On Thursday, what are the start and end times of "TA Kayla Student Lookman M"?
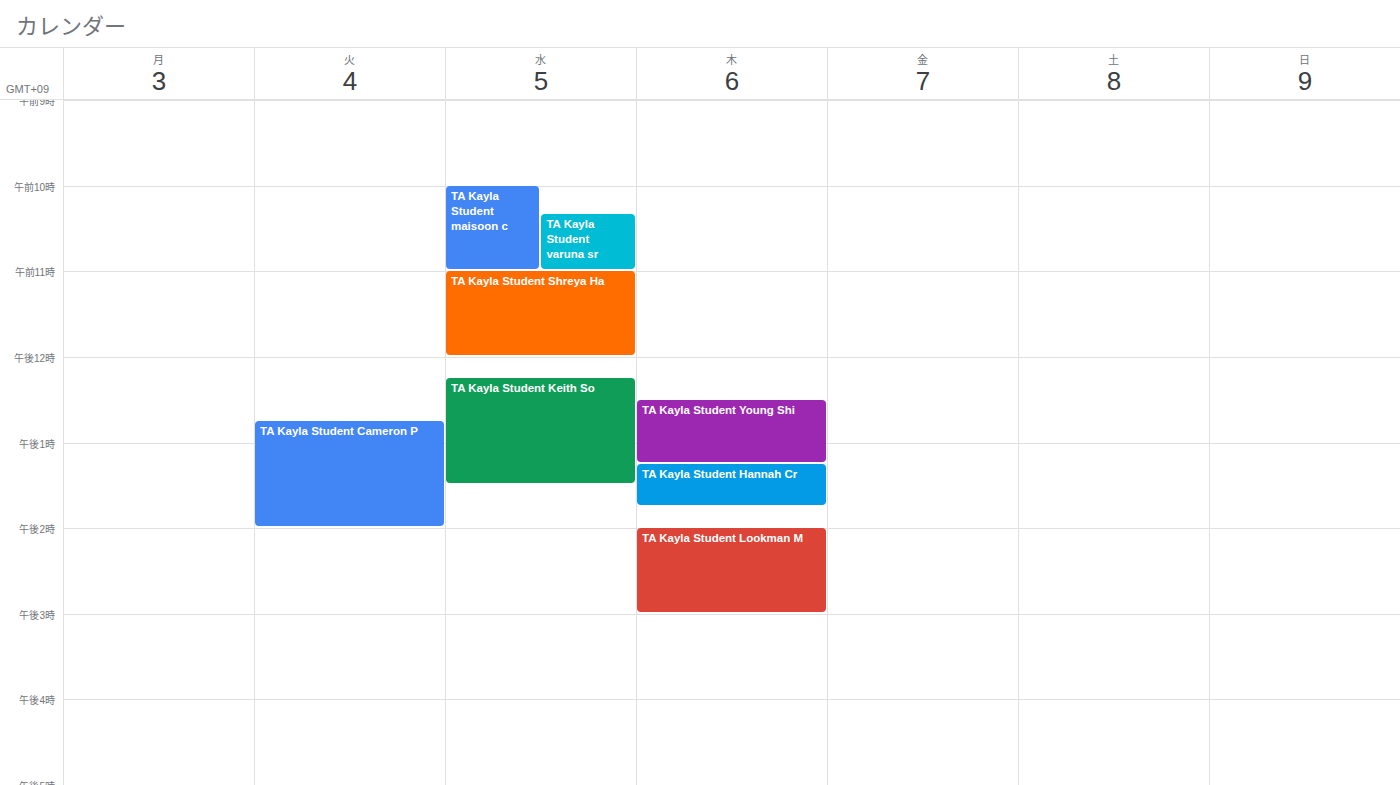
2:00 PM to 3:00 PM